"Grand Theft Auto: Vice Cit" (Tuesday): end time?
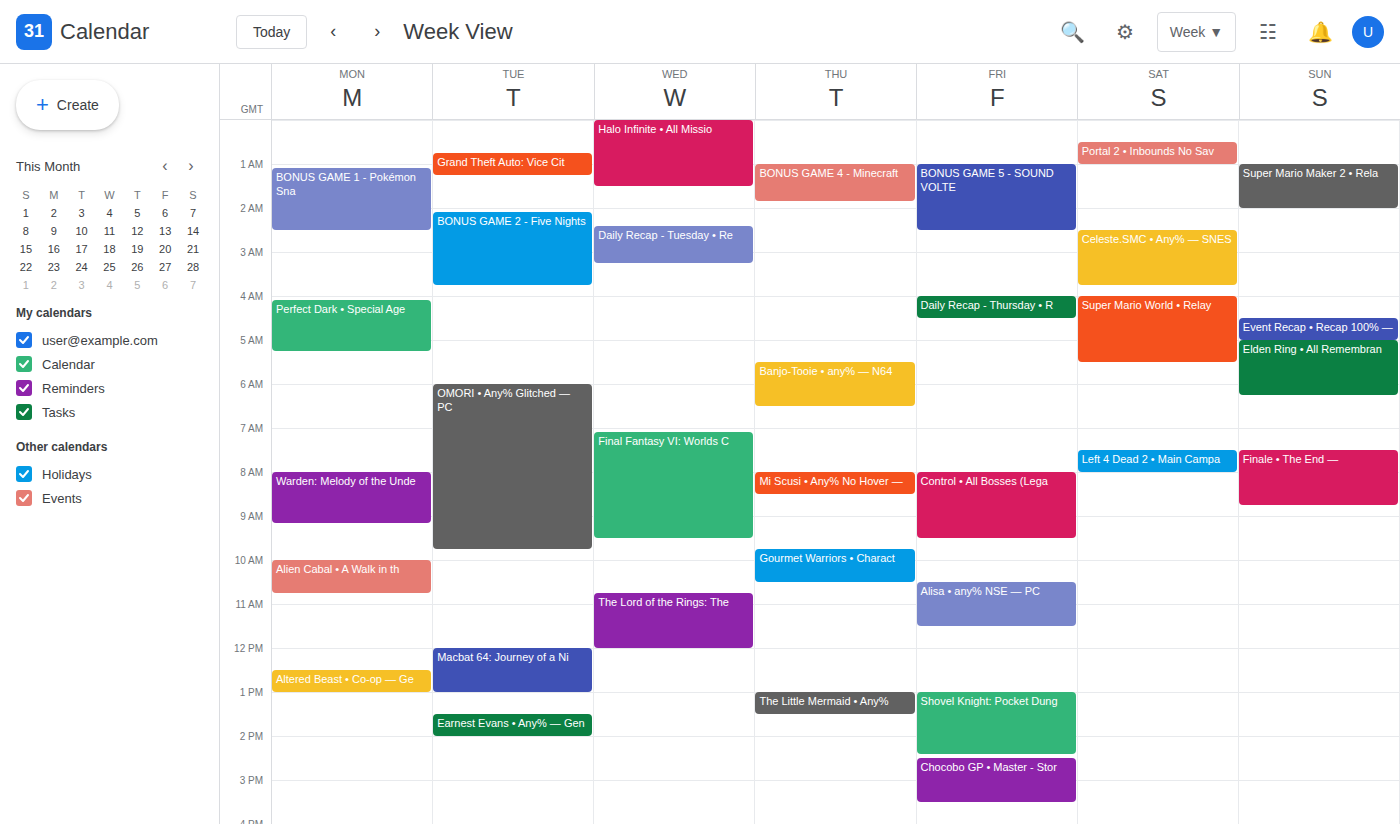
1:15 AM